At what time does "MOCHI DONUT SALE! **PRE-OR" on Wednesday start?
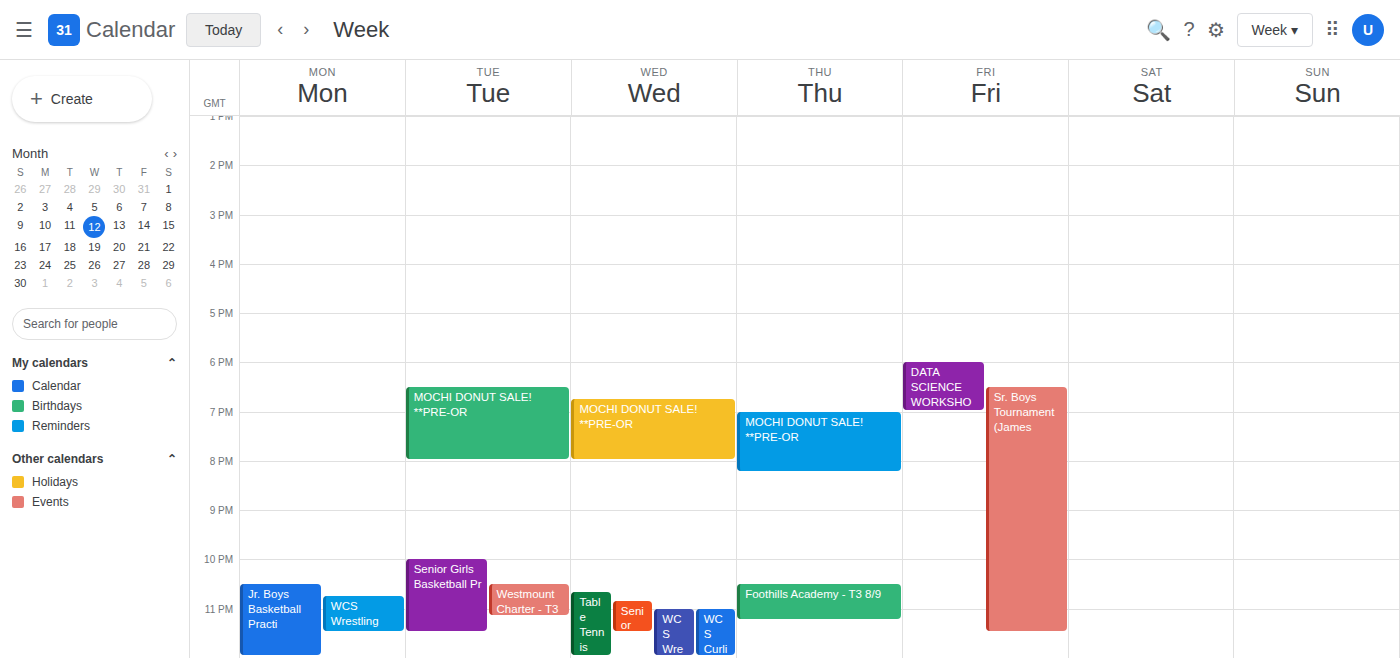
6:45 PM